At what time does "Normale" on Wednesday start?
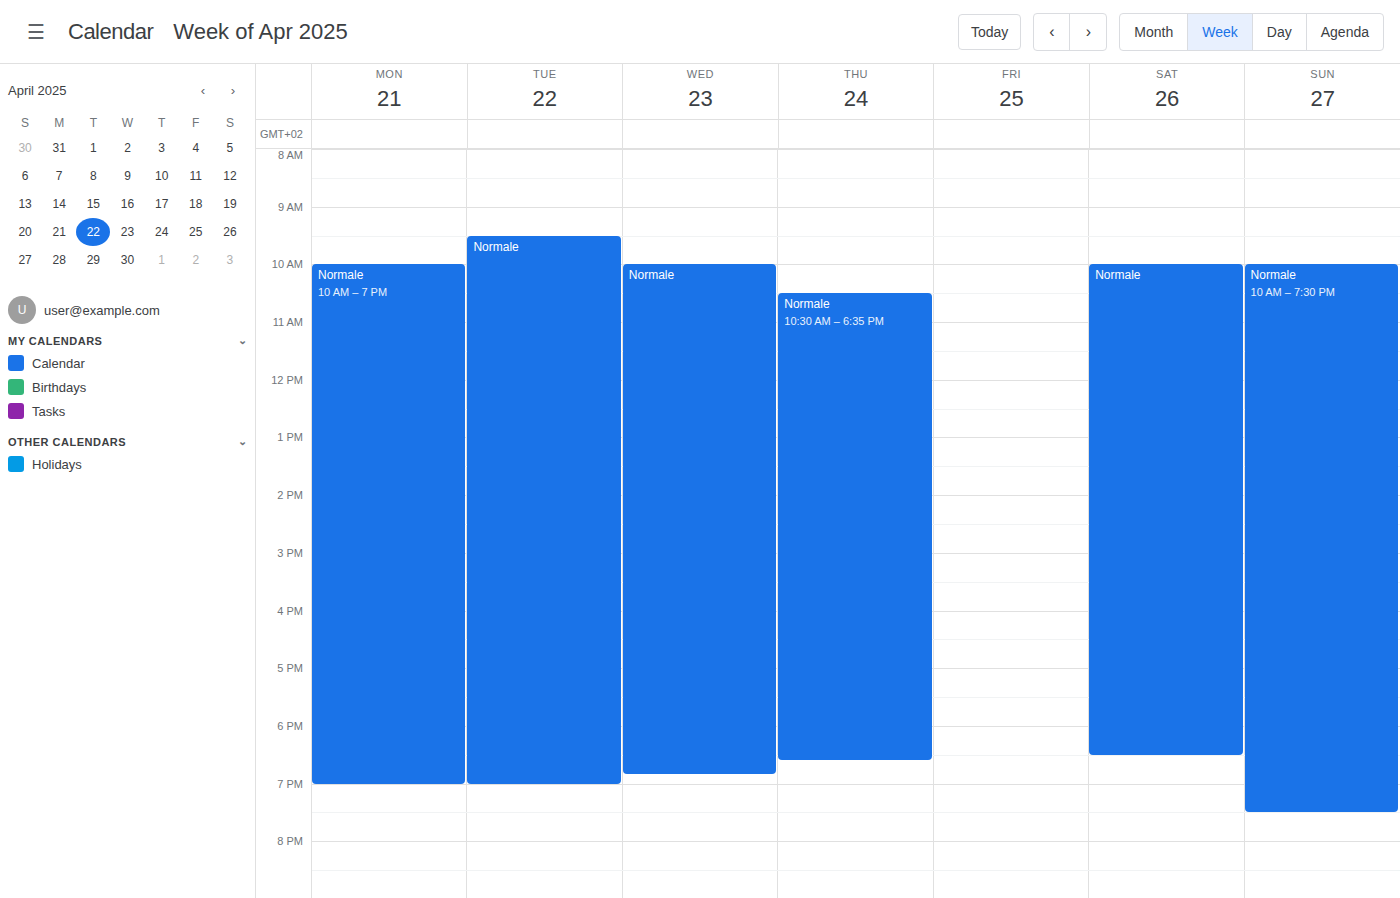
10:00 AM